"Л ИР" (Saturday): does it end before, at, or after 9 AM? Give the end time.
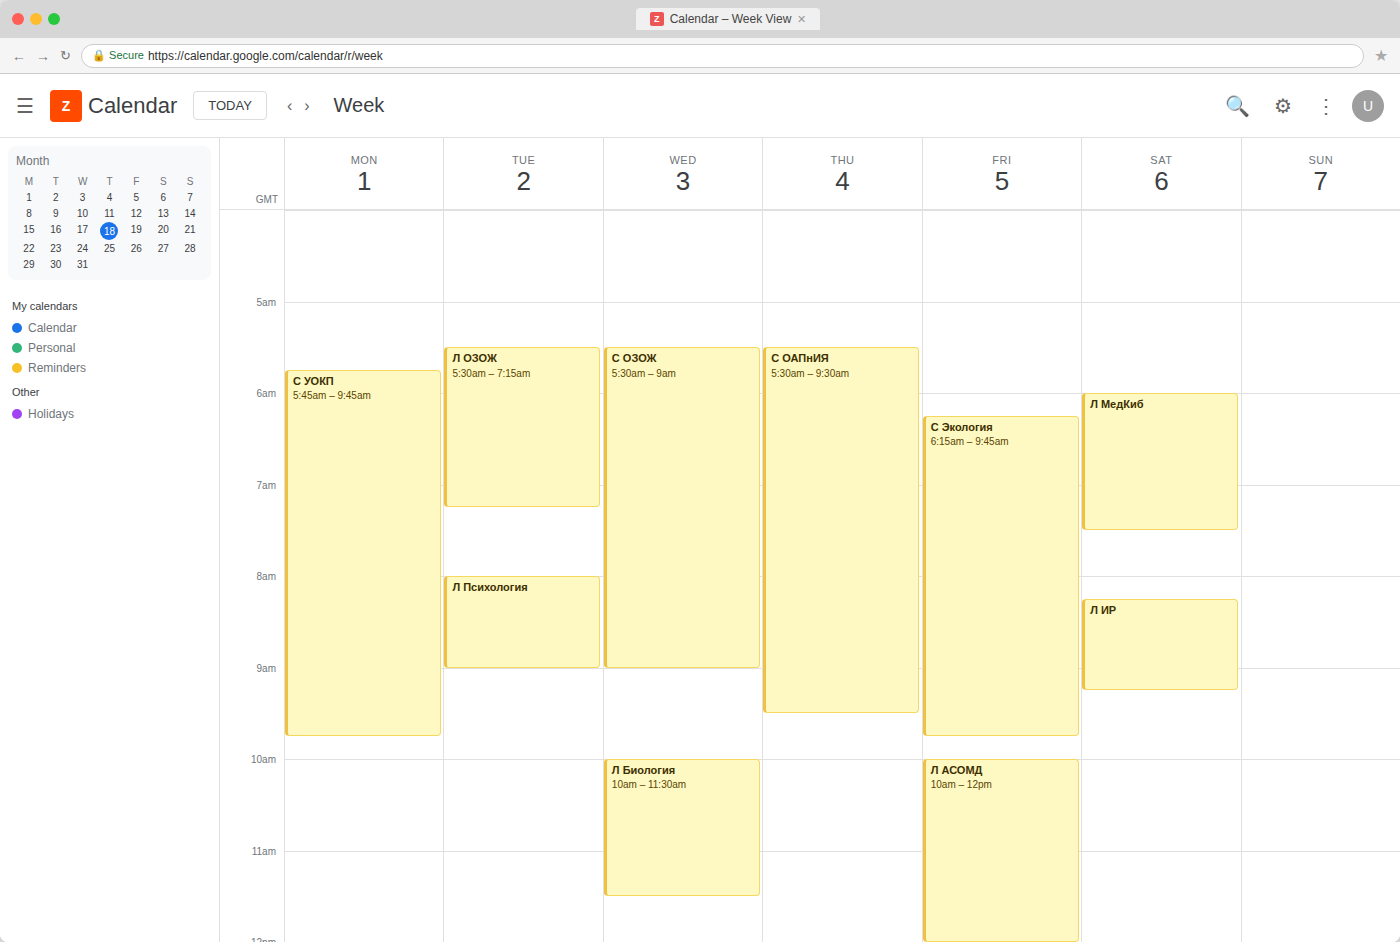
9:15 AM -- after 9 AM, 15 minutes below the 9 AM line.